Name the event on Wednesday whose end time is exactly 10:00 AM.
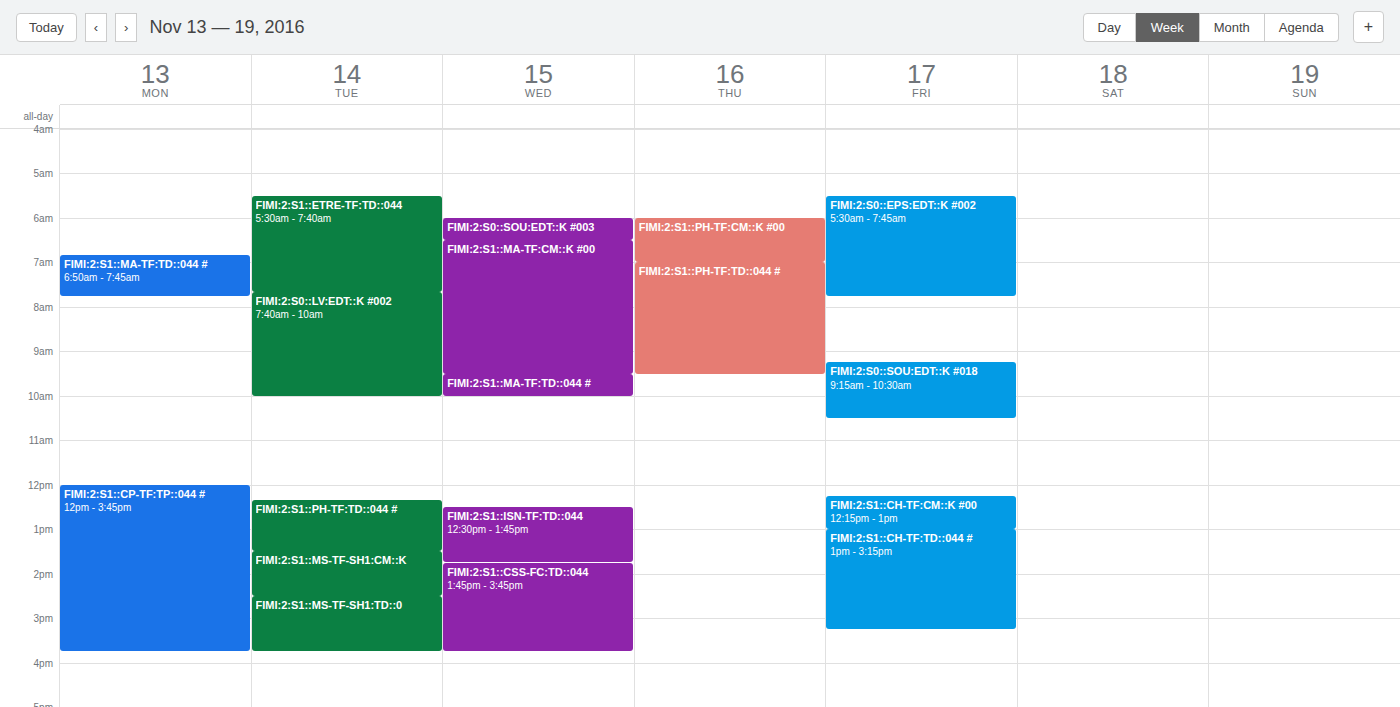
"FIMI:2:S1::MA-TF:TD::044 #"